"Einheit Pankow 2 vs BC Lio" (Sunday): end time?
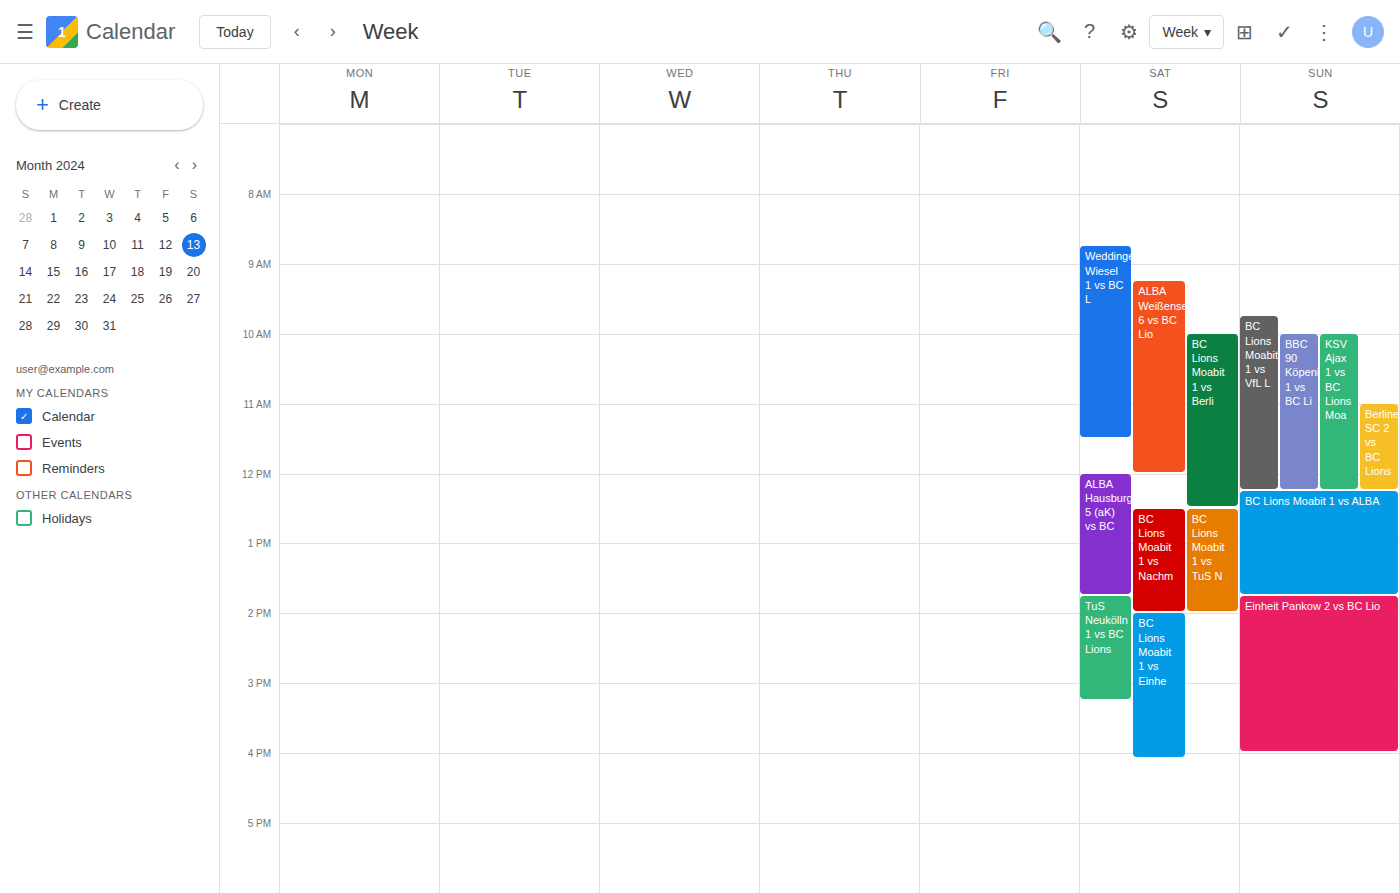
16:00